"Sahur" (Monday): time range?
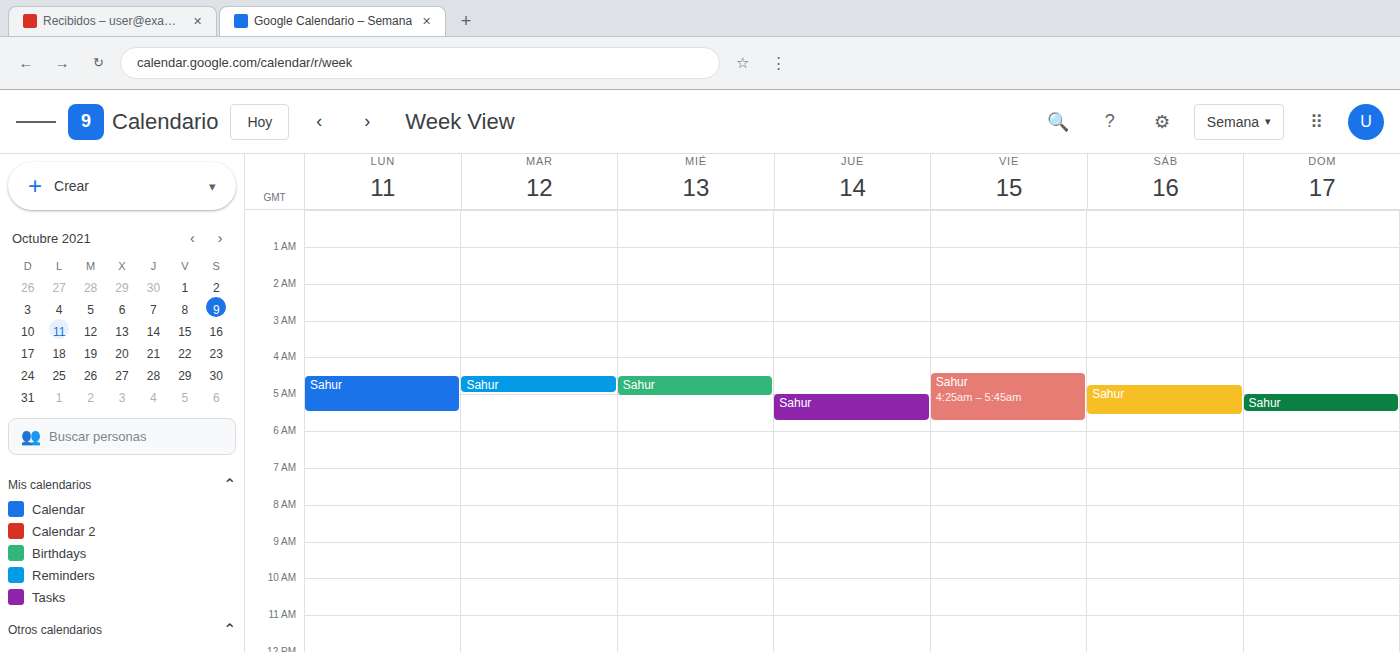
4:30 AM to 5:30 AM